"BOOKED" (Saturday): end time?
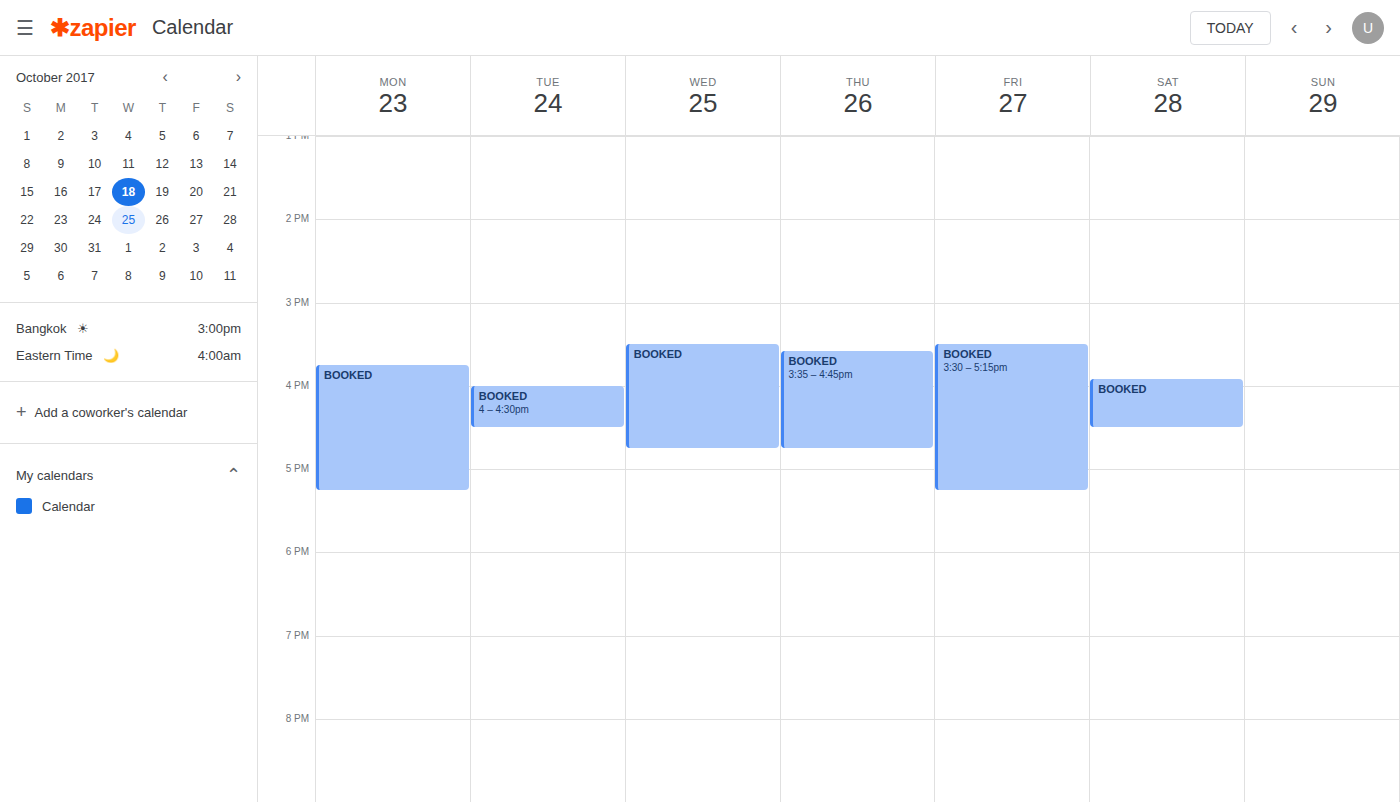
16:30